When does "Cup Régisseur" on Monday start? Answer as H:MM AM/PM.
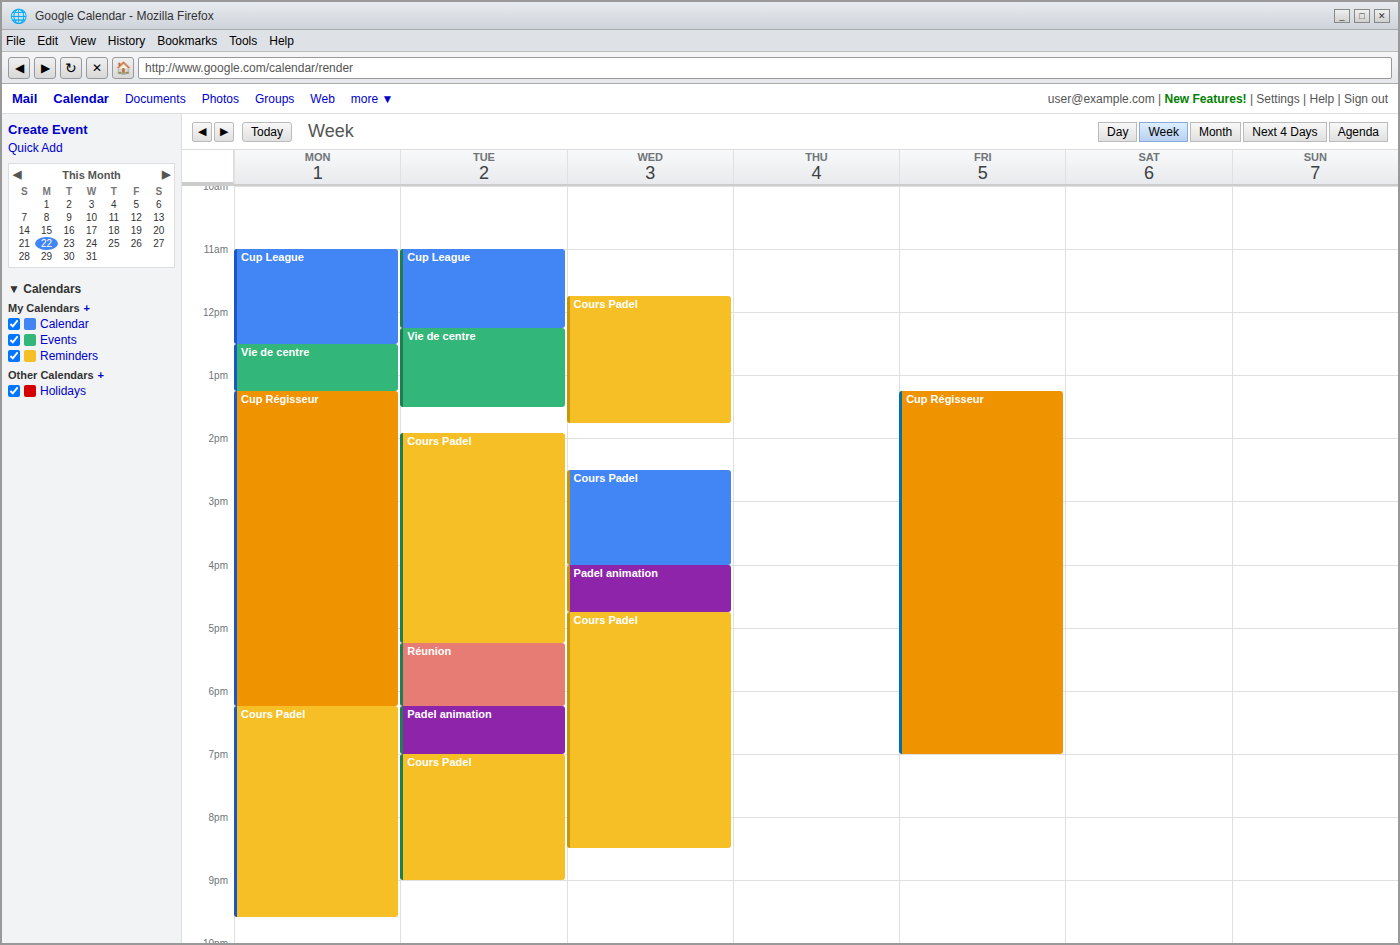
1:15 PM